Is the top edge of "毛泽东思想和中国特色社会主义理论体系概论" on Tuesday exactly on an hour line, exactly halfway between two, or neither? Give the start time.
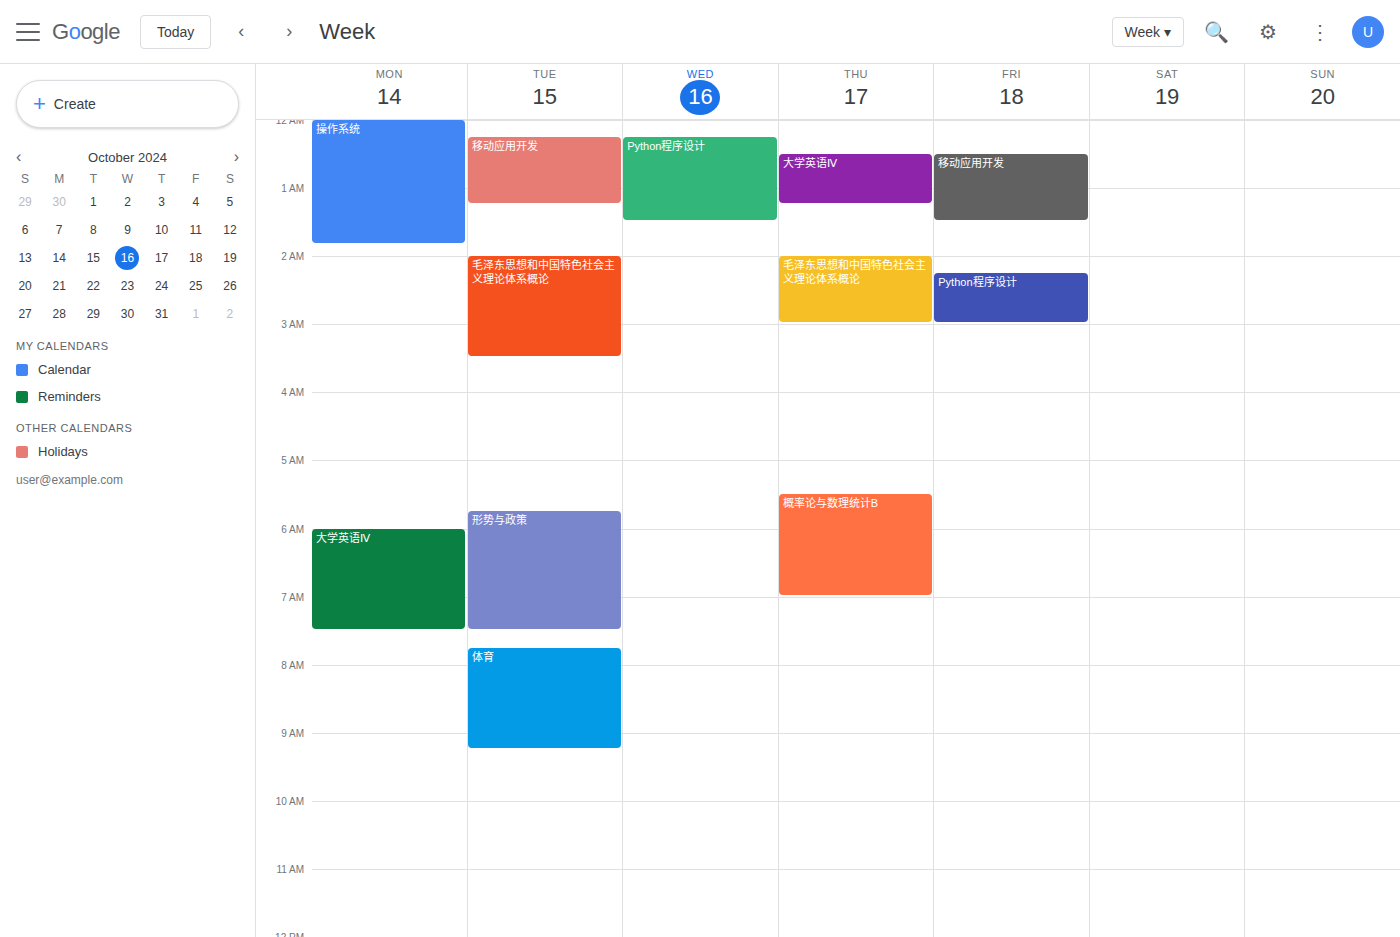
2:00 AM -- exactly on the 2 AM line.